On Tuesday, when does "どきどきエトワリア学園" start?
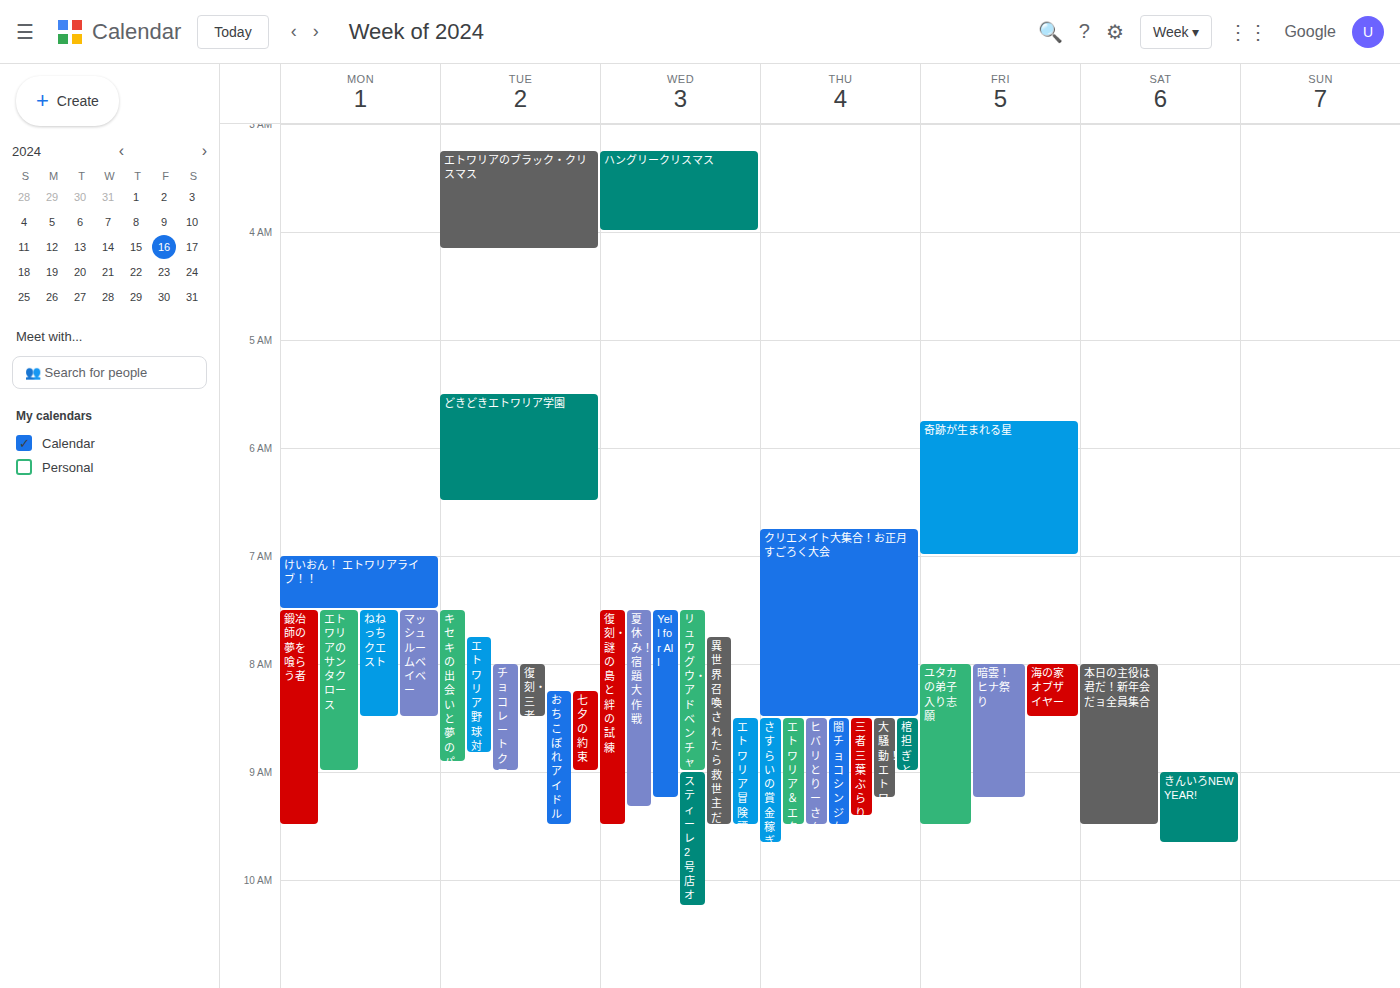
5:30 AM